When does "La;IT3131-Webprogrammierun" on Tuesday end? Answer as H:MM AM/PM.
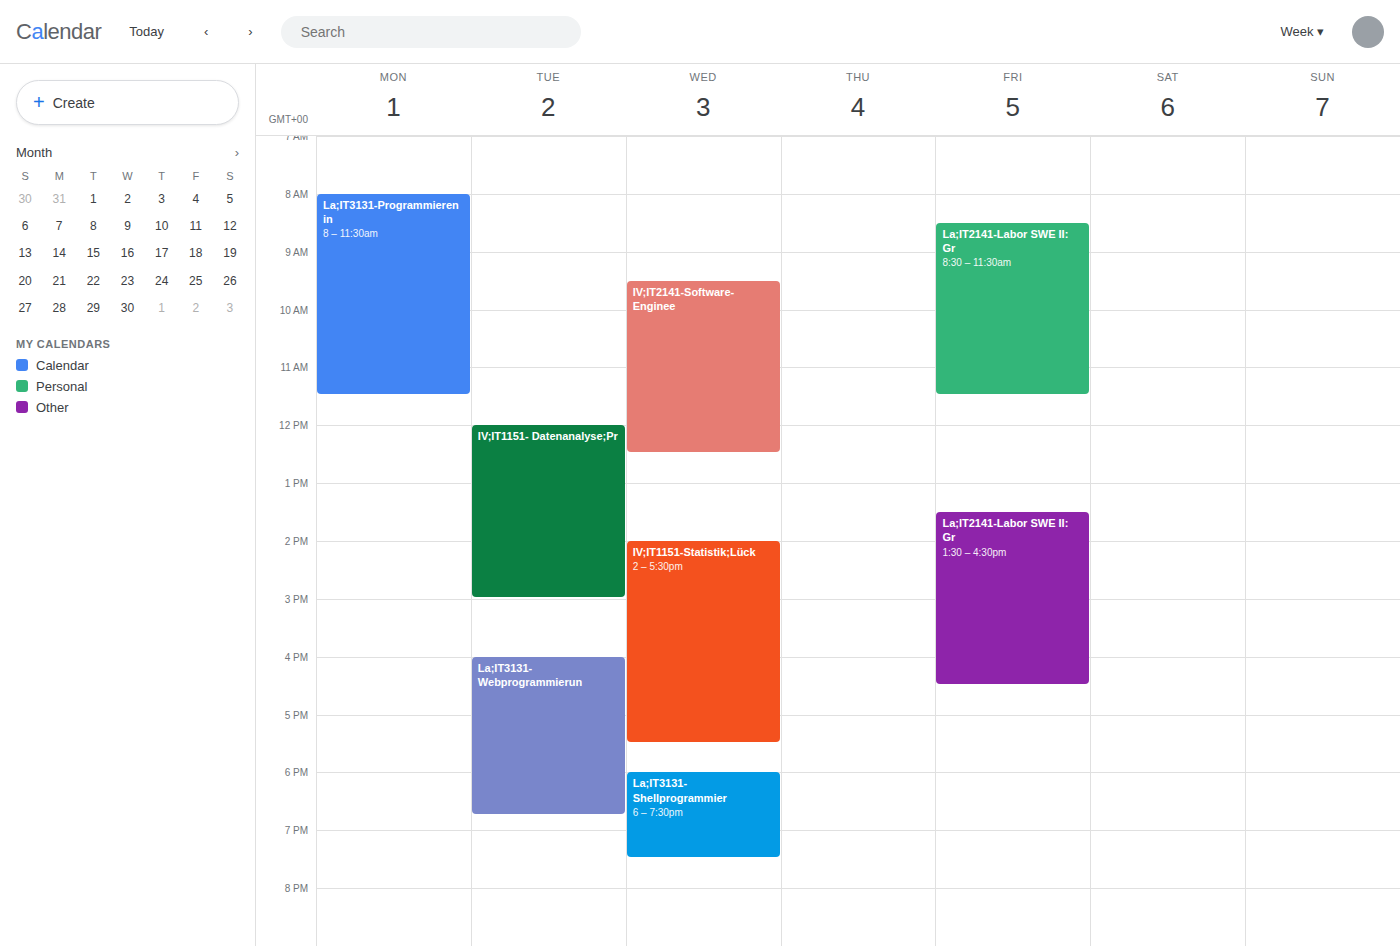
6:45 PM